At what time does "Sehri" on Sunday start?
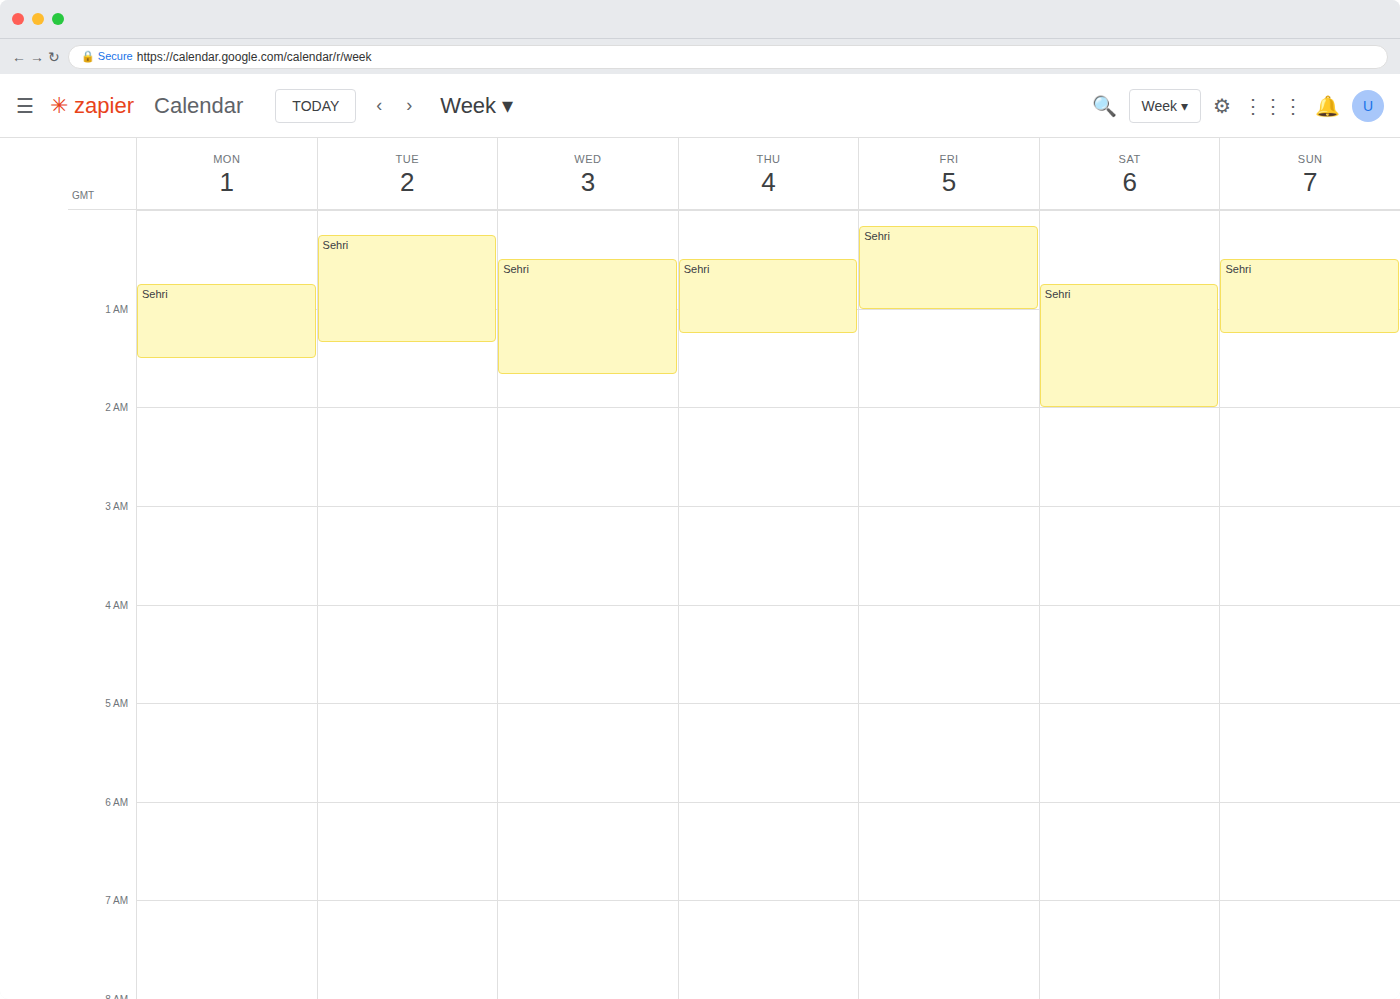
12:30 AM